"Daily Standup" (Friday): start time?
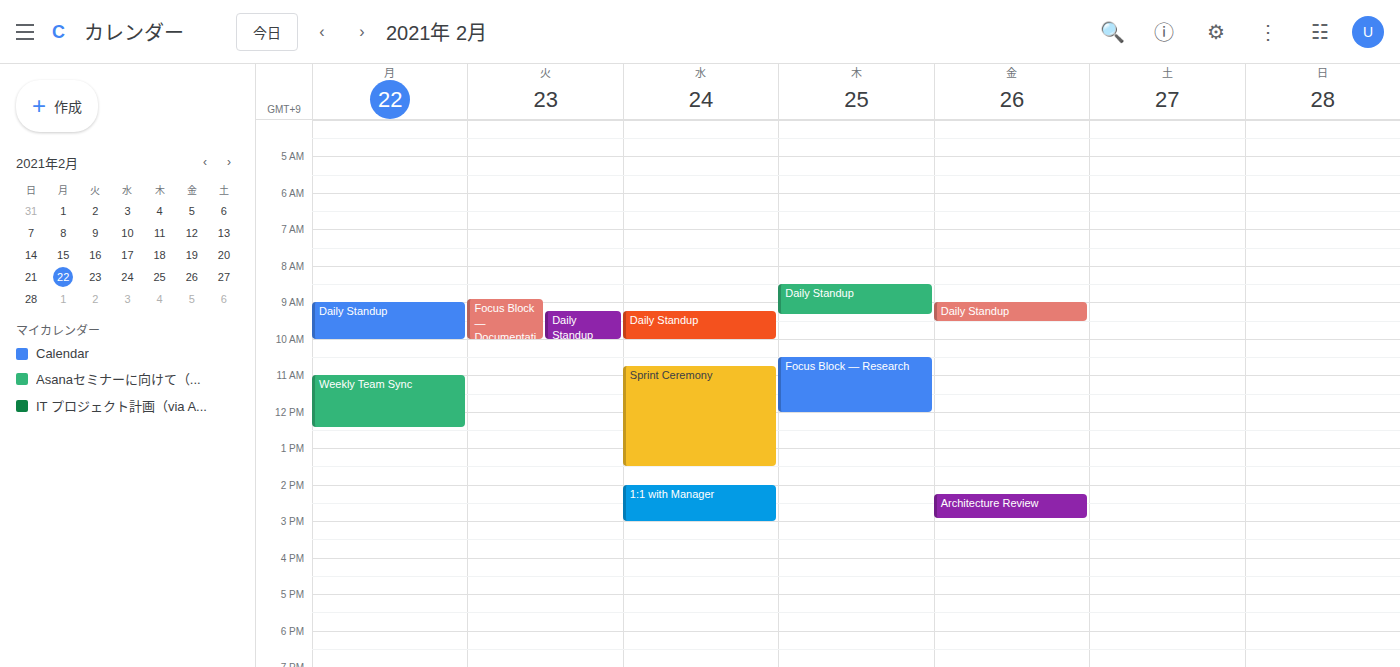
9:00 AM